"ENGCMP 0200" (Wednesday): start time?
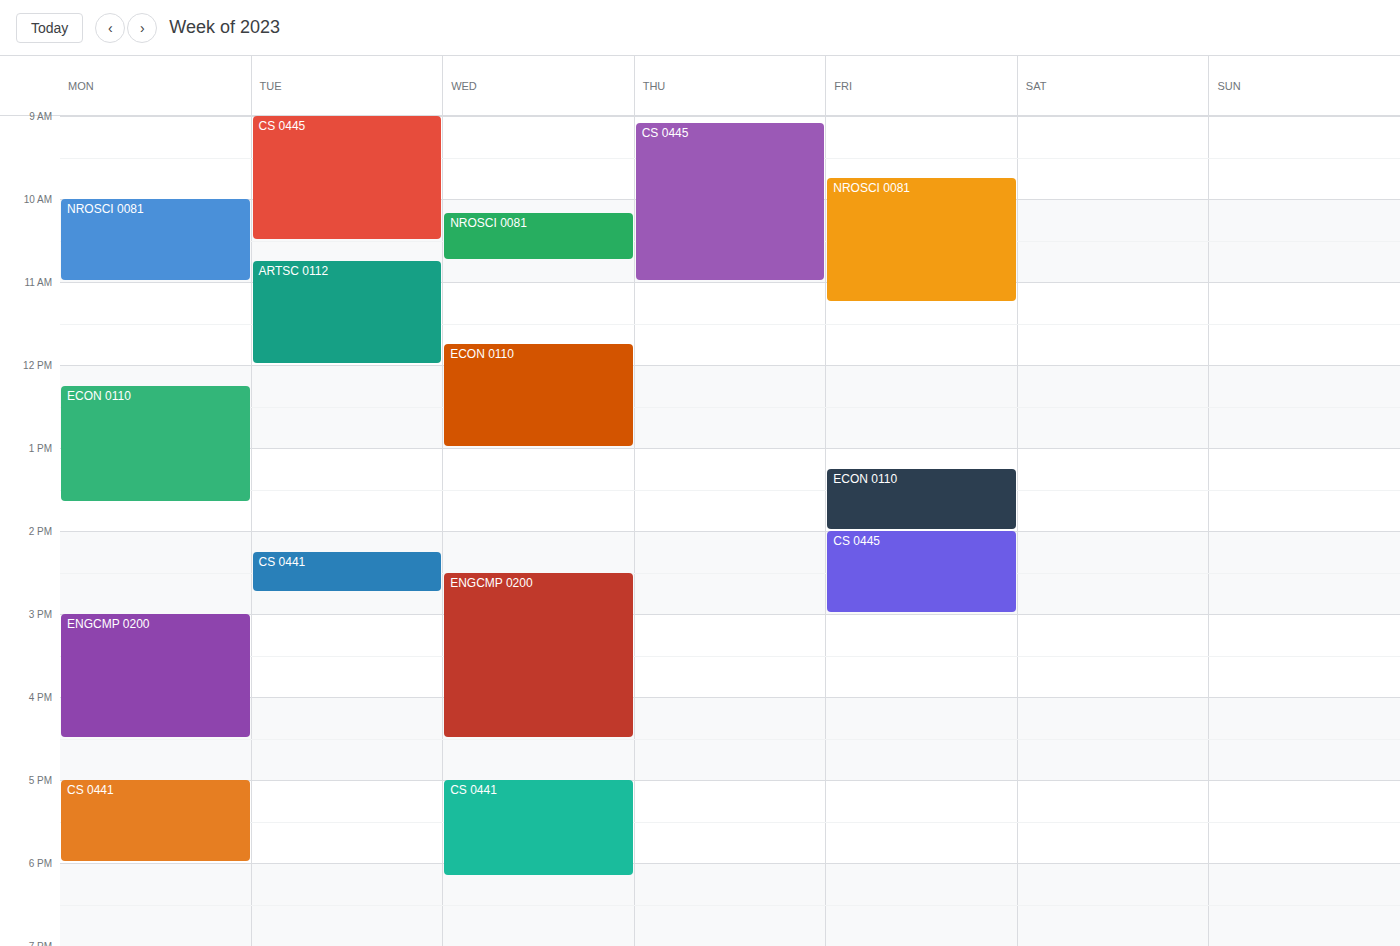
2:30 PM